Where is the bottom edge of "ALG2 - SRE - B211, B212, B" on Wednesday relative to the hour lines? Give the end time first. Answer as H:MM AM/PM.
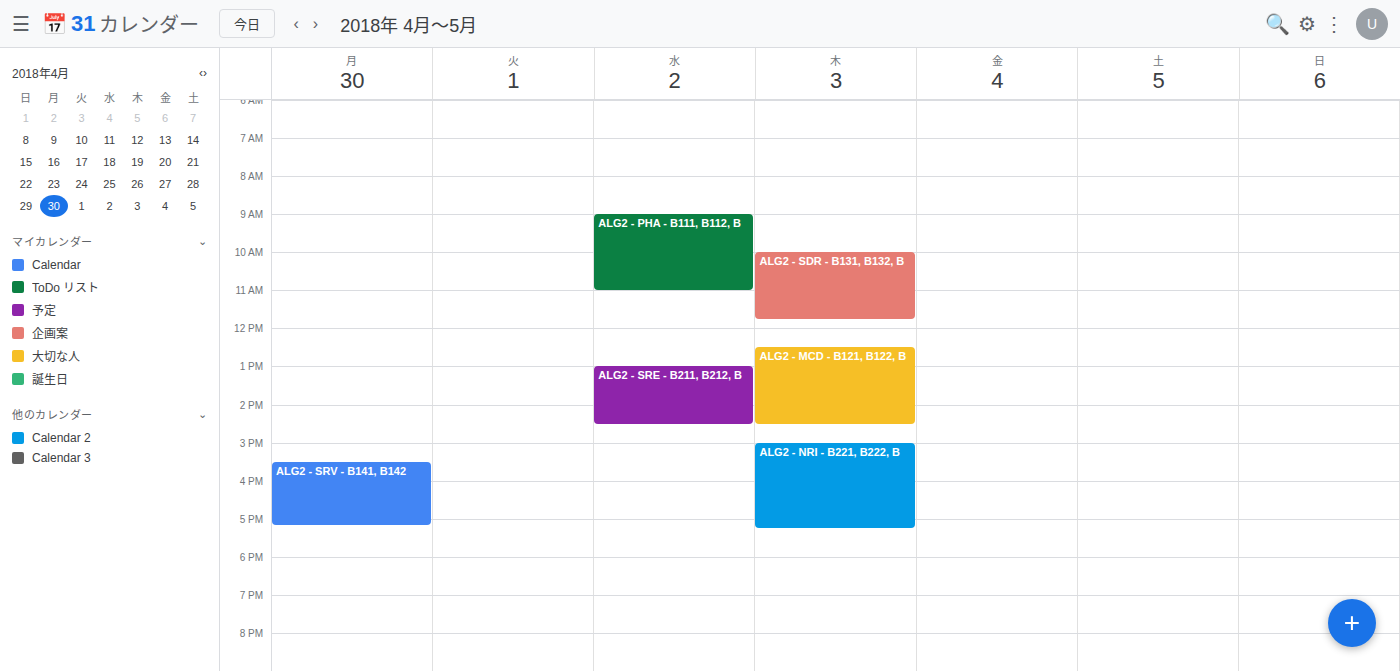
2:30 PM -- halfway between the 2 PM and 3 PM lines.